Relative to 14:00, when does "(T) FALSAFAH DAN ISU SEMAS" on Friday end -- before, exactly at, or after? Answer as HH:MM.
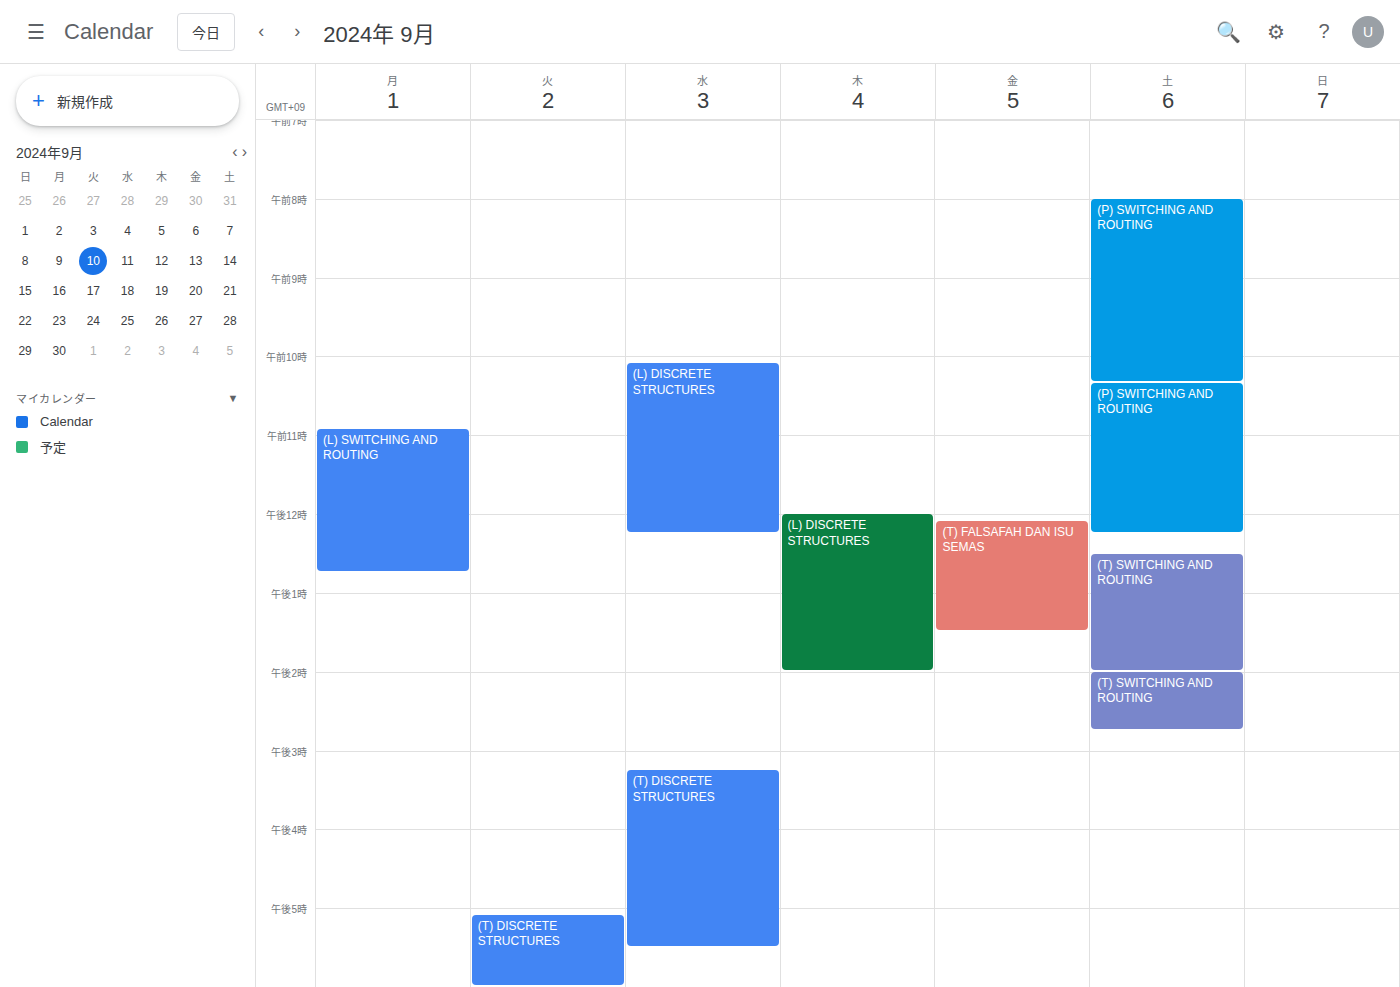
13:30 -- before 14:00, 30 minutes above the 14:00 line.